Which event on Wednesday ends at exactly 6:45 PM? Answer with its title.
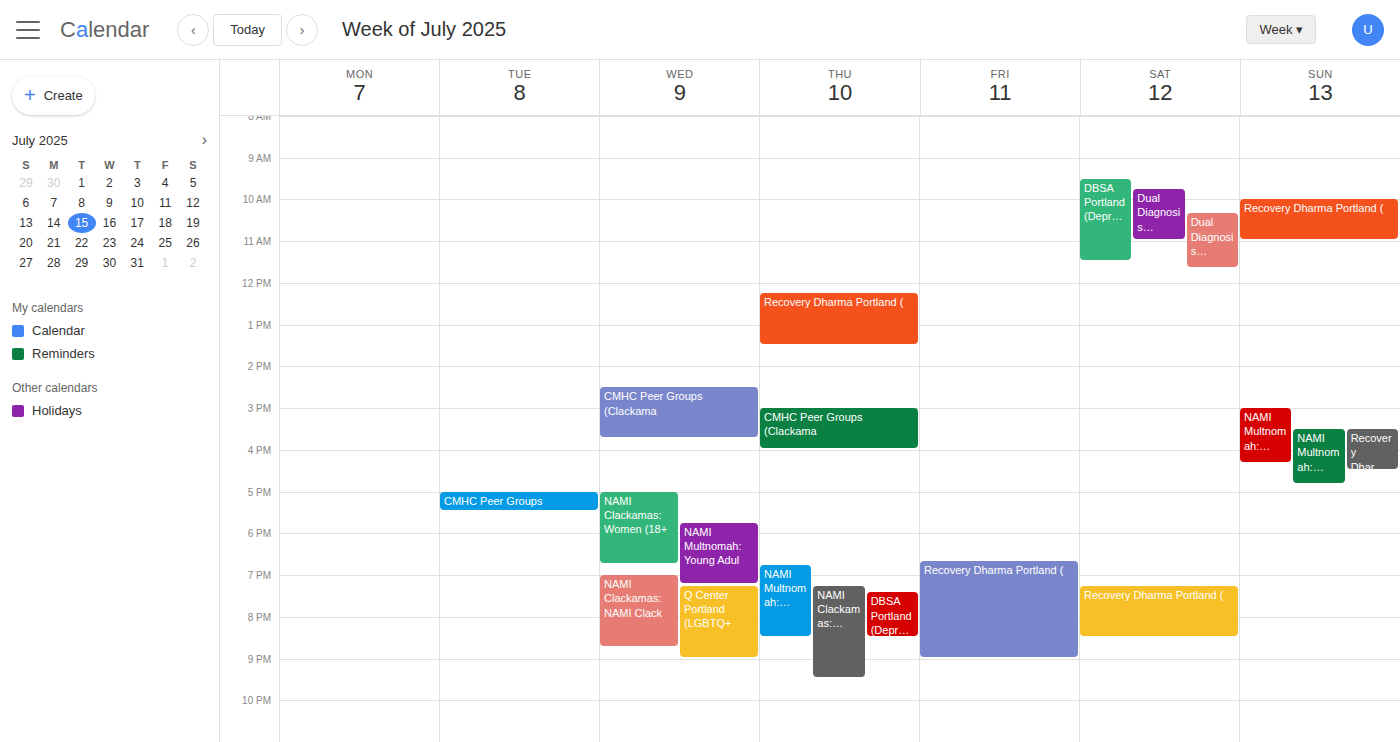
"NAMI Clackamas: Women (18+"